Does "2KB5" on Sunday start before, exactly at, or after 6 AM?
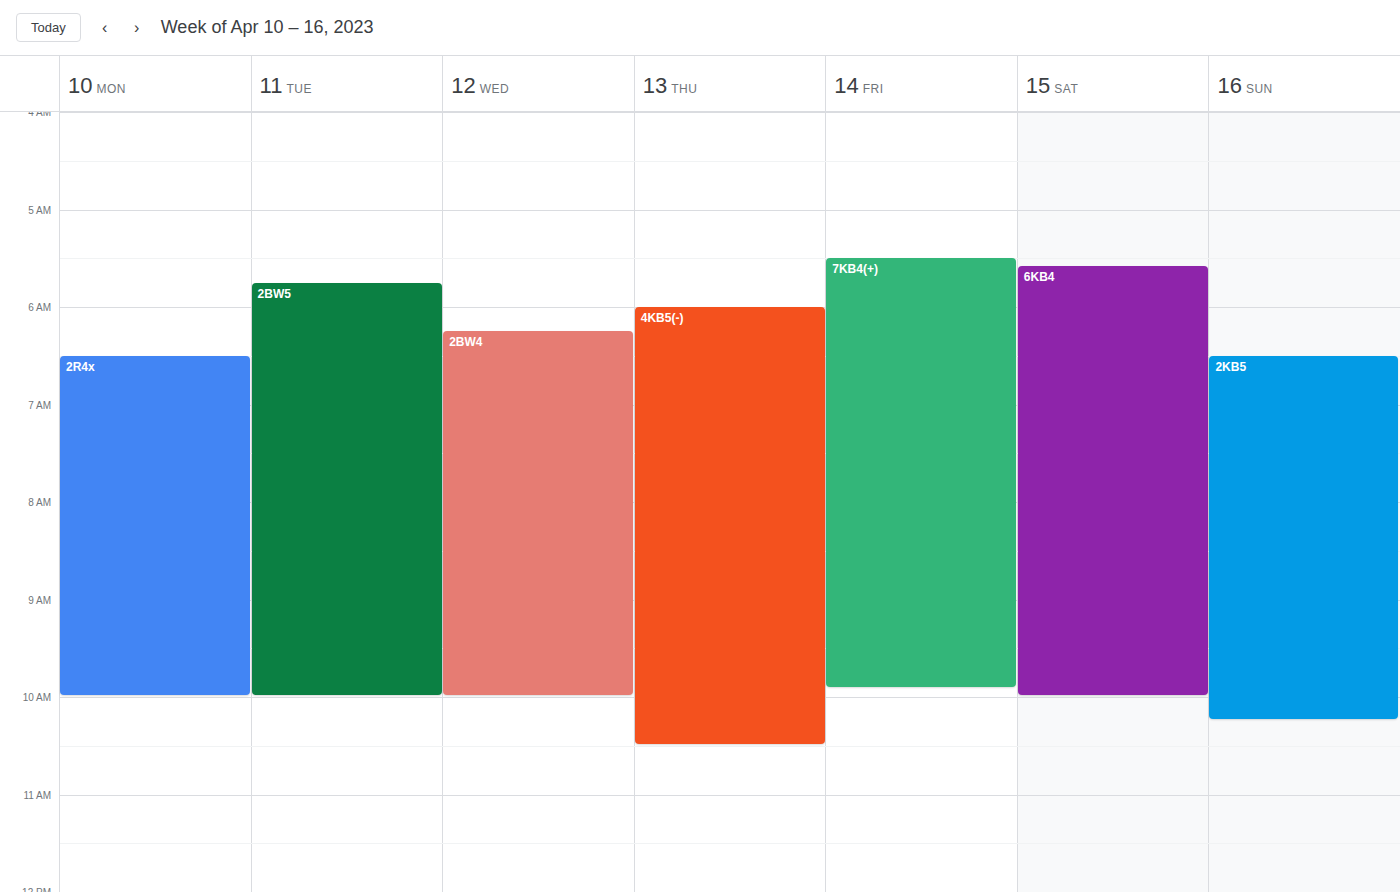
6:30 AM -- after 6 AM, 30 minutes below the 6 AM line.